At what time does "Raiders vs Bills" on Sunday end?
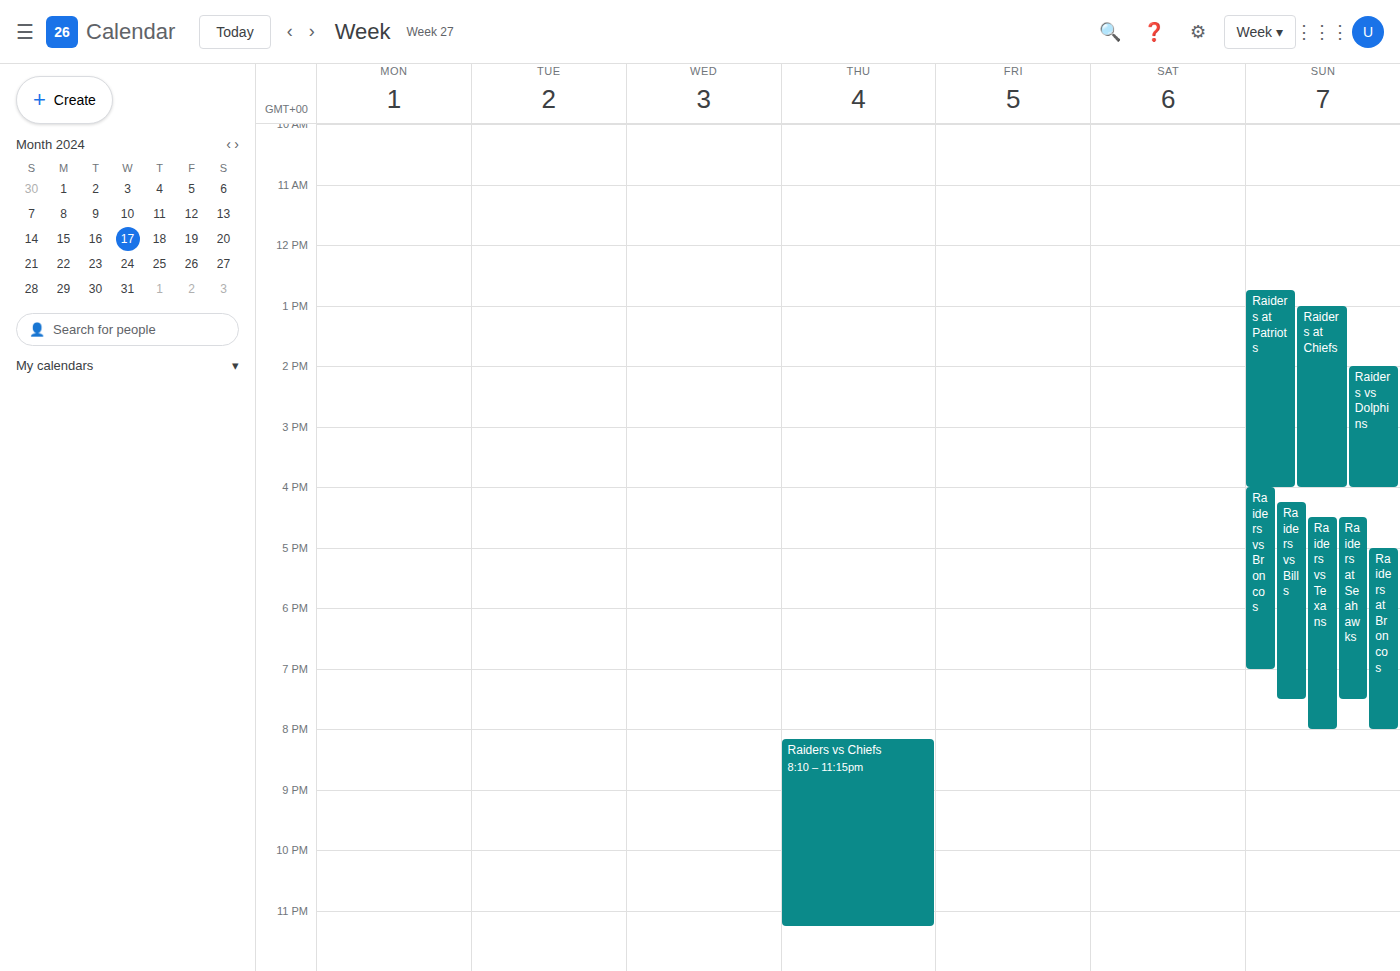
7:30 PM